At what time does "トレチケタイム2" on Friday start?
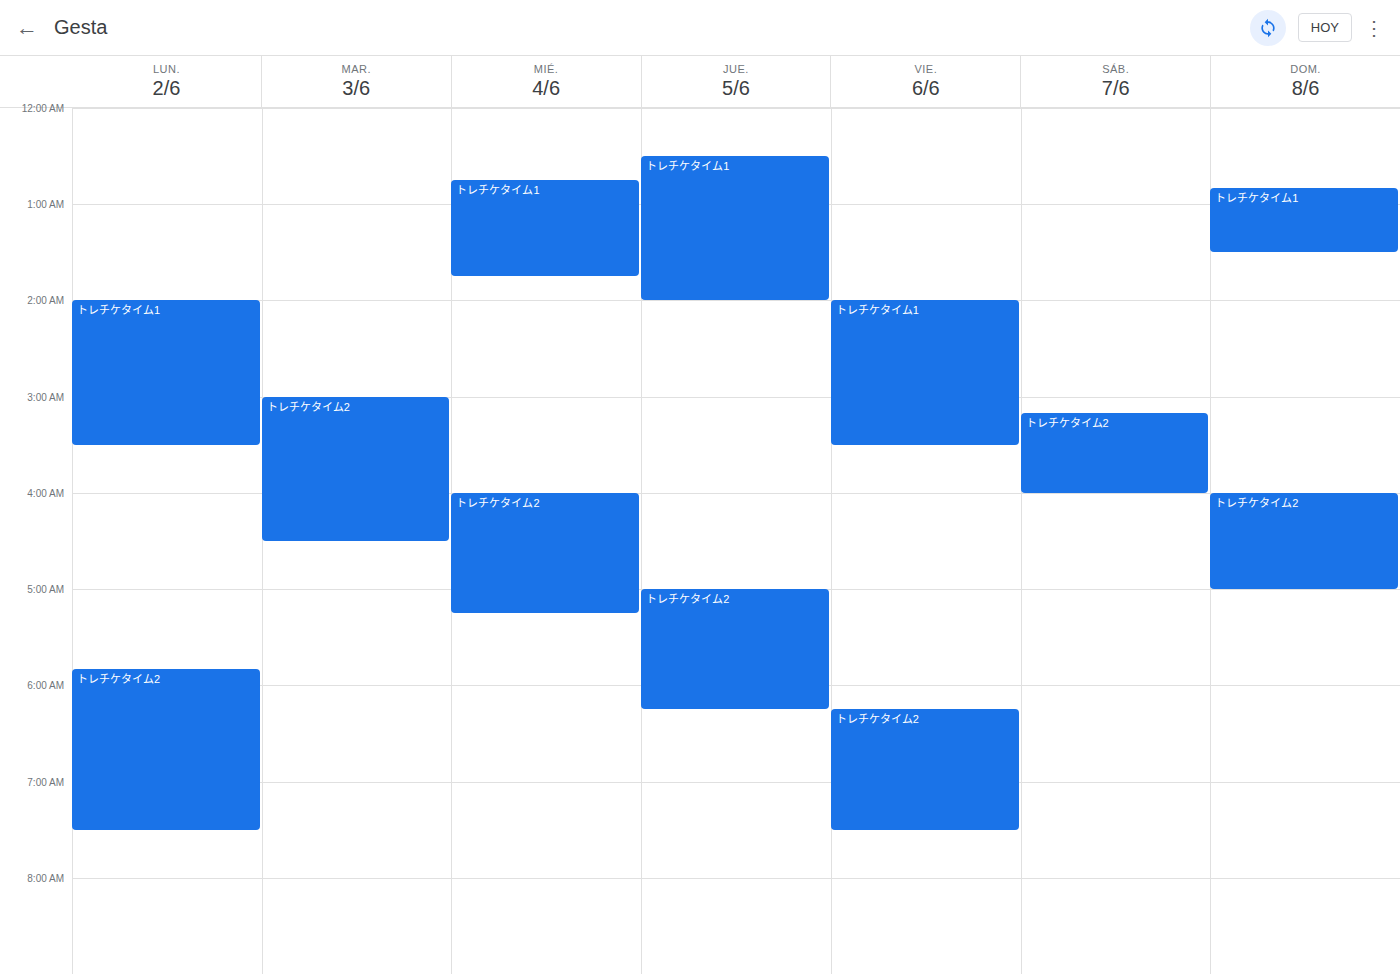
6:15 AM